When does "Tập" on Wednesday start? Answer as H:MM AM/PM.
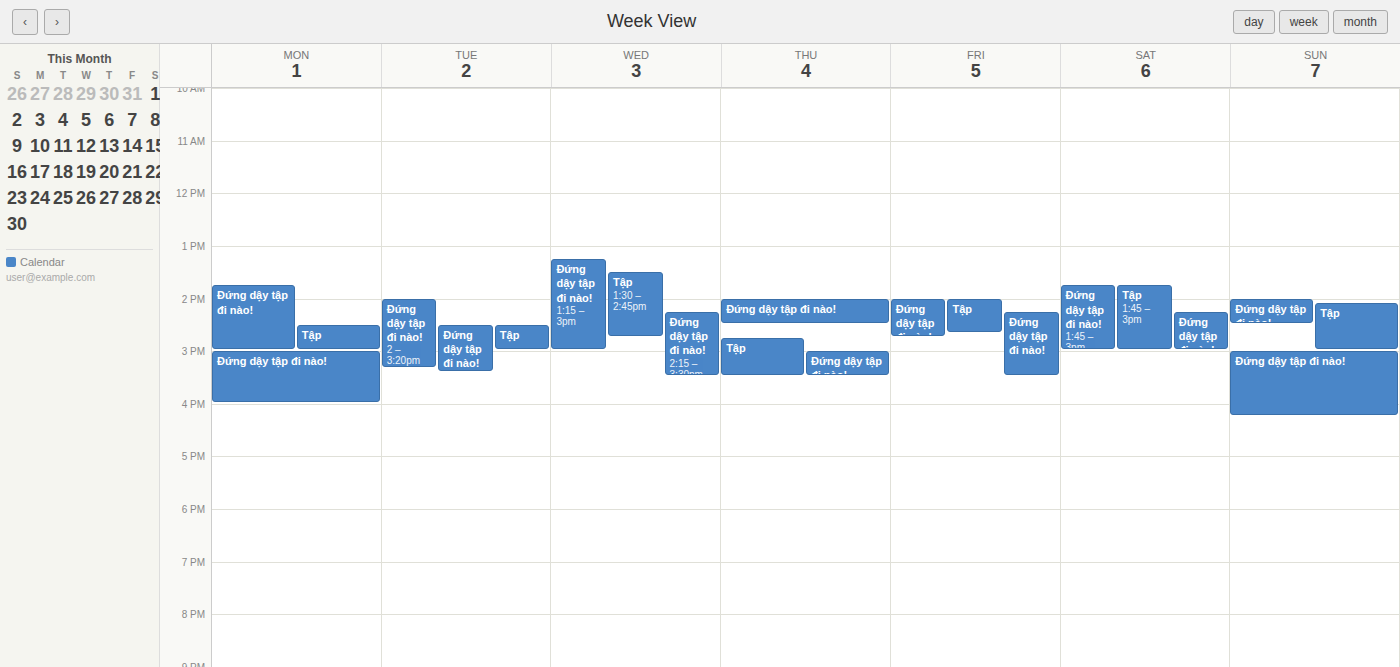
1:30 PM